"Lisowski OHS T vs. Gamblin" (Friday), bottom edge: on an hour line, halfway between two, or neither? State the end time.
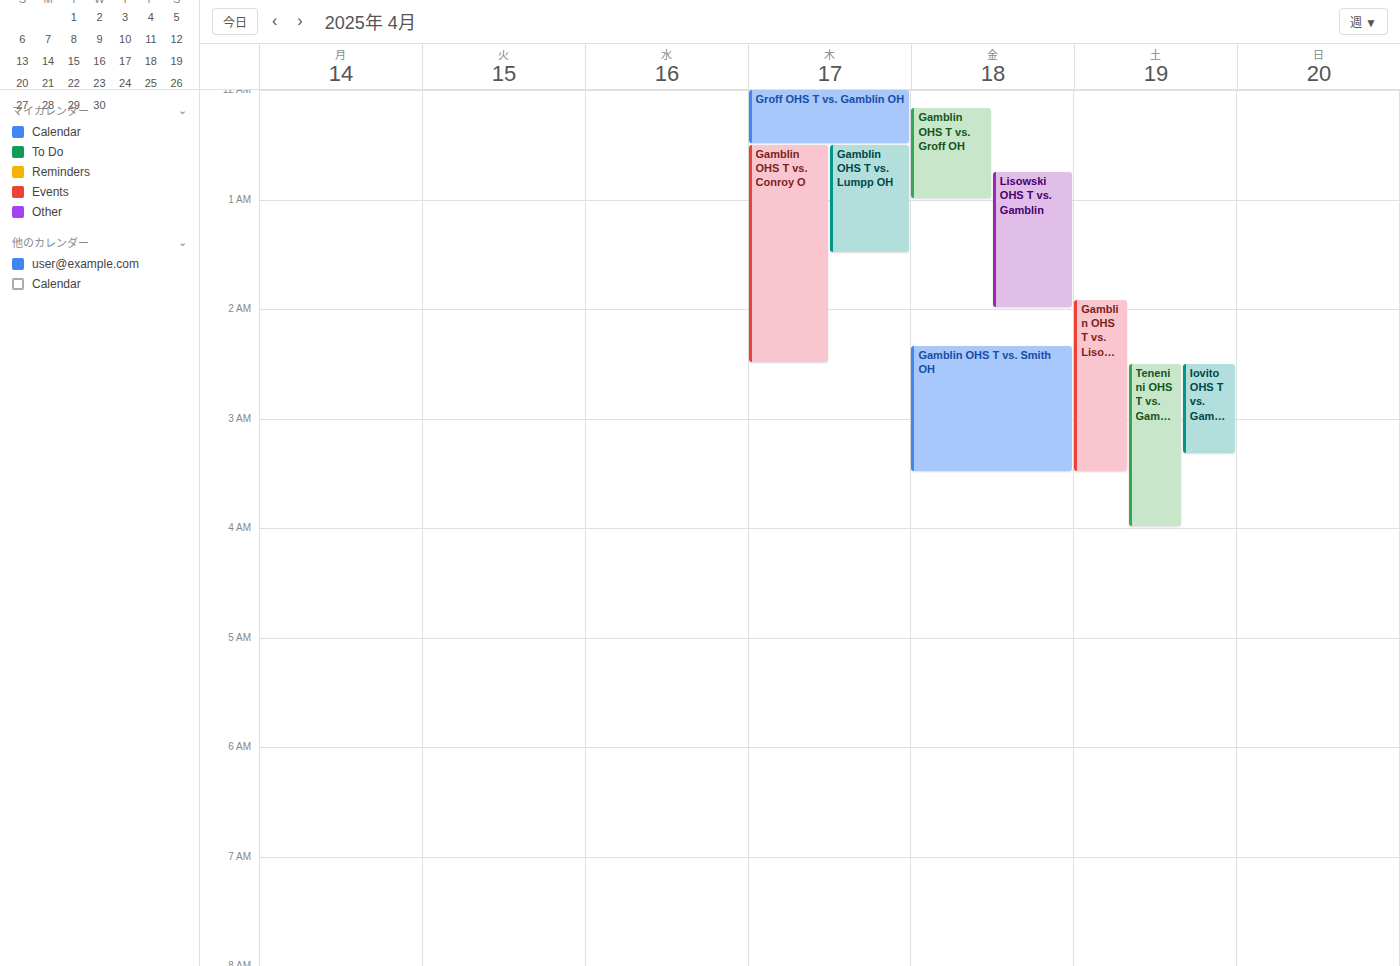
2:00 AM -- exactly on the 2 AM line.